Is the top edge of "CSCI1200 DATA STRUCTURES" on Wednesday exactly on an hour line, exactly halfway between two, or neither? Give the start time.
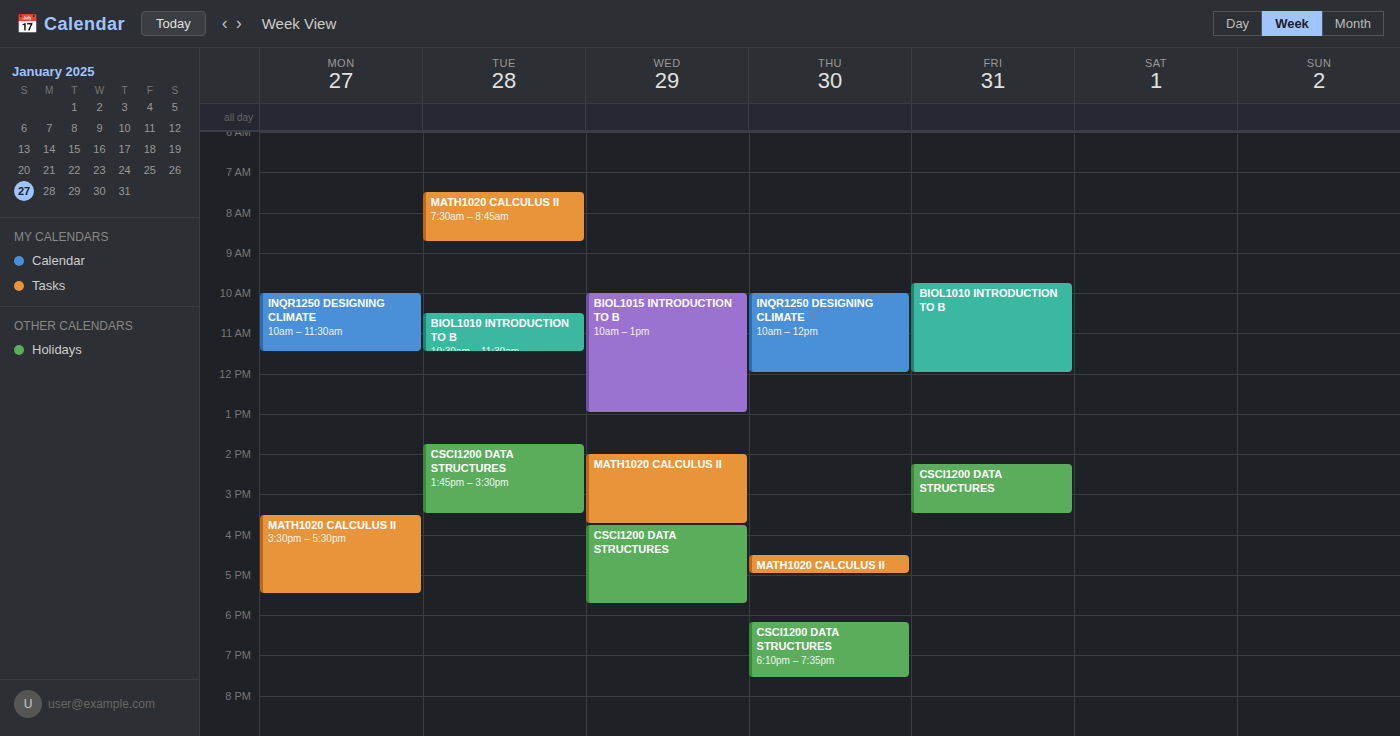
3:45 PM -- neither: three quarters of the way from the 3 PM line to the 4 PM line.